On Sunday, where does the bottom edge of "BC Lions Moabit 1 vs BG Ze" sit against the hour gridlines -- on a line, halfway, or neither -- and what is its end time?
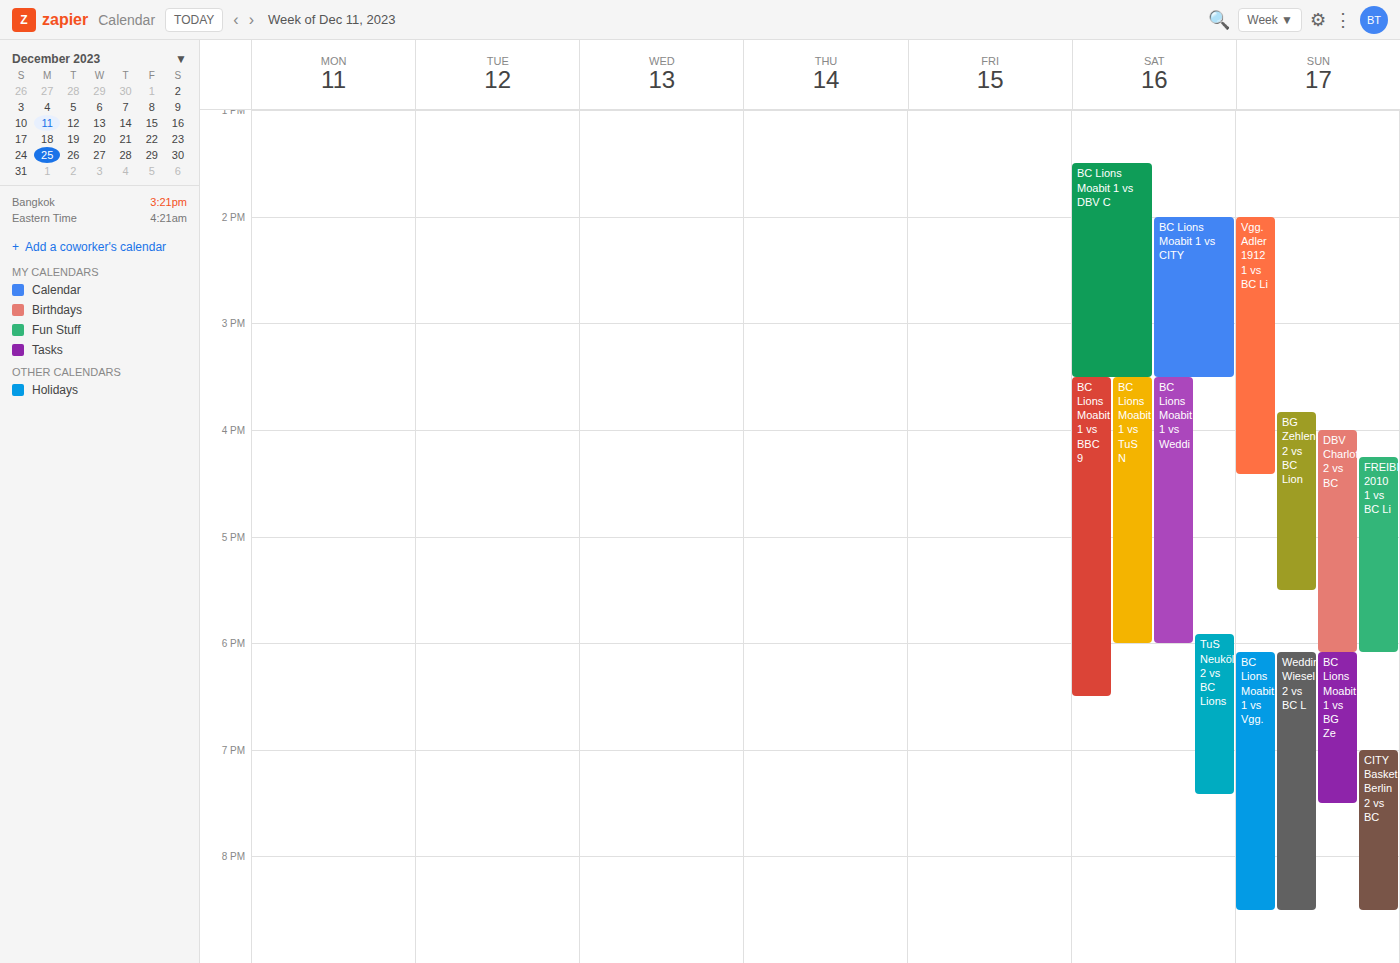
7:30 PM -- halfway between the 7 PM and 8 PM lines.